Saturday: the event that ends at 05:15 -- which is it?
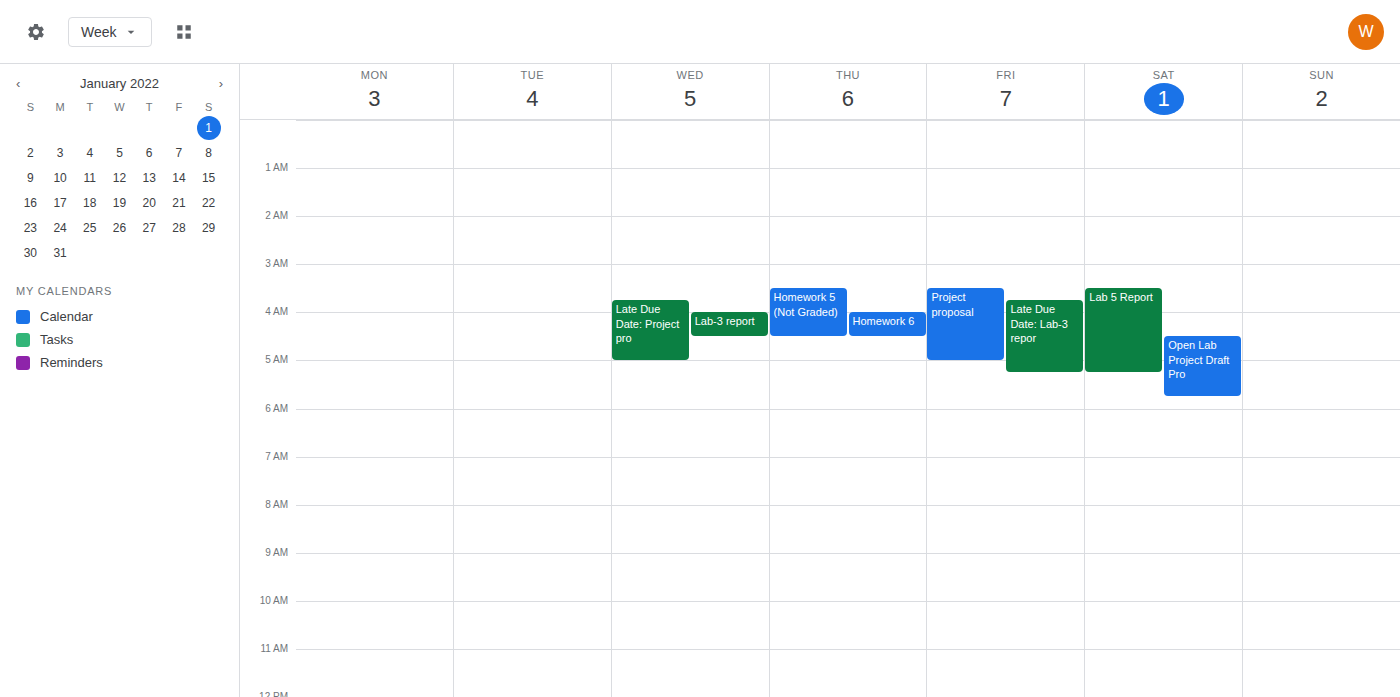
"Lab 5 Report"